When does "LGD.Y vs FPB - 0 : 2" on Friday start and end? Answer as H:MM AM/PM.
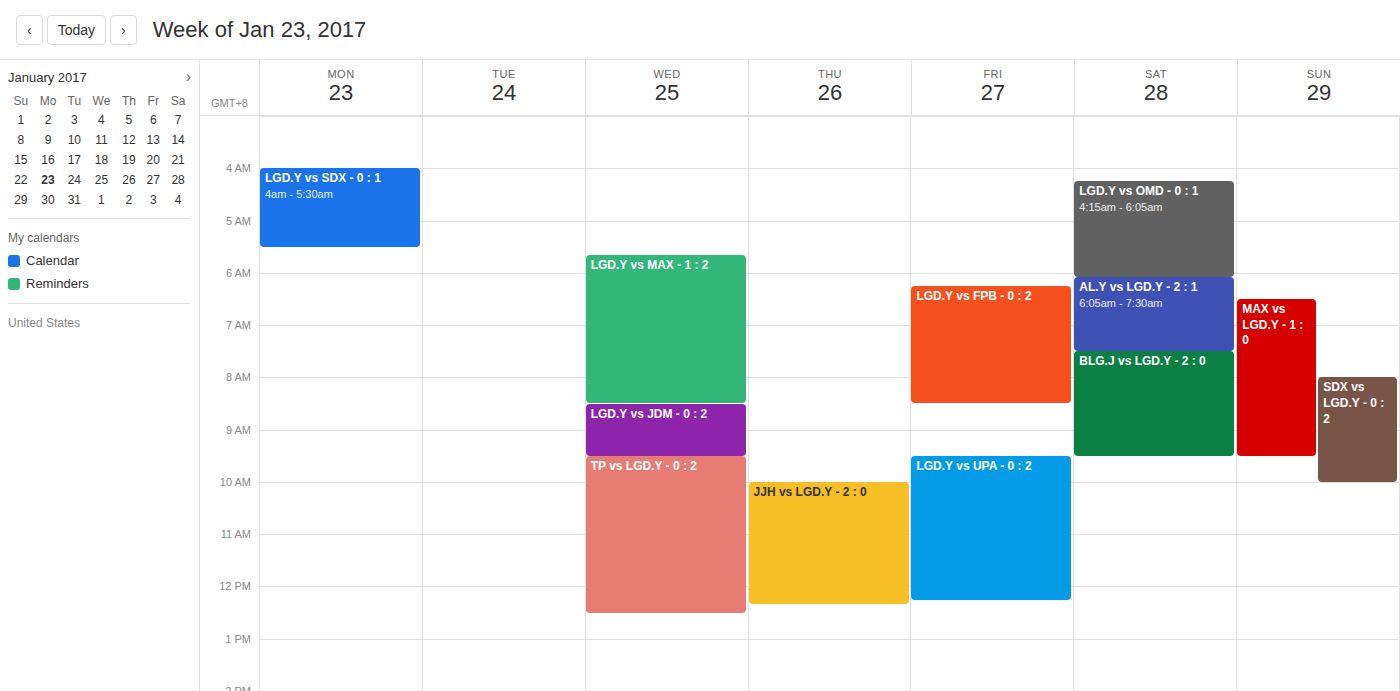
6:15 AM to 8:30 AM